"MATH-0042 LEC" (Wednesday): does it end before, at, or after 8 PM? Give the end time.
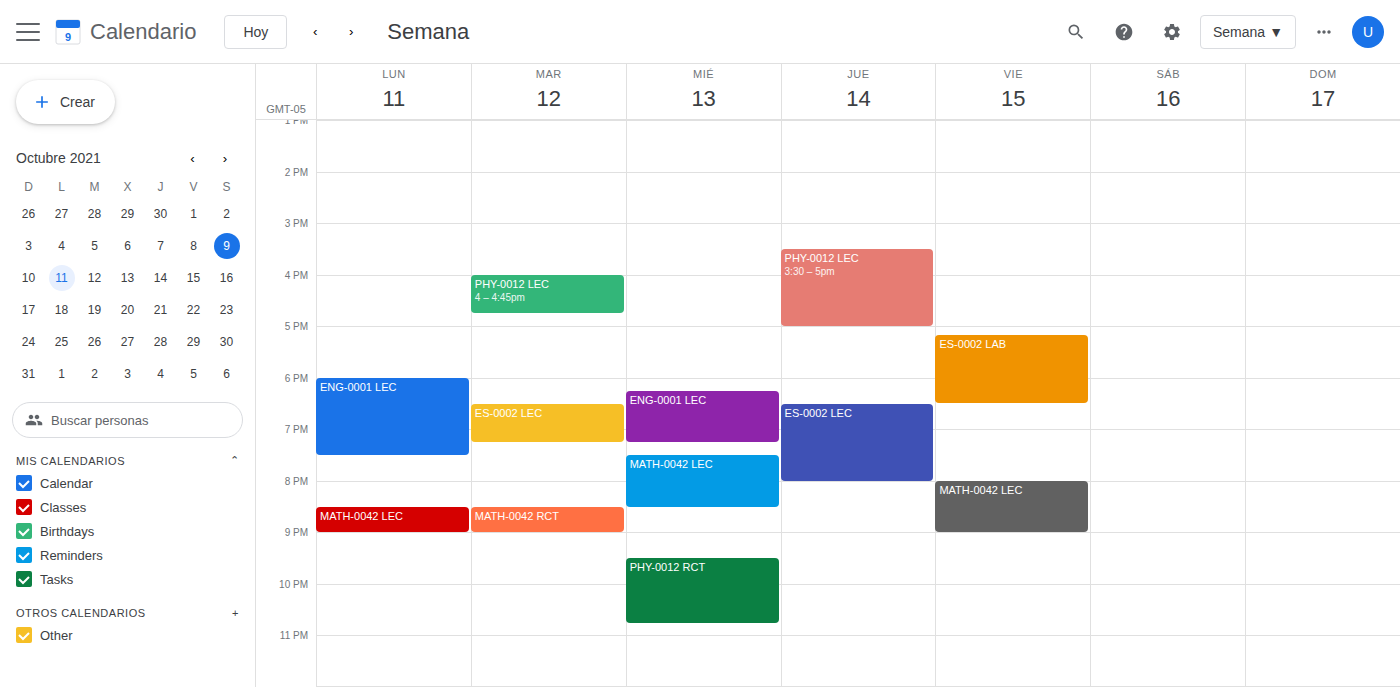
8:30 PM -- after 8 PM, 30 minutes below the 8 PM line.